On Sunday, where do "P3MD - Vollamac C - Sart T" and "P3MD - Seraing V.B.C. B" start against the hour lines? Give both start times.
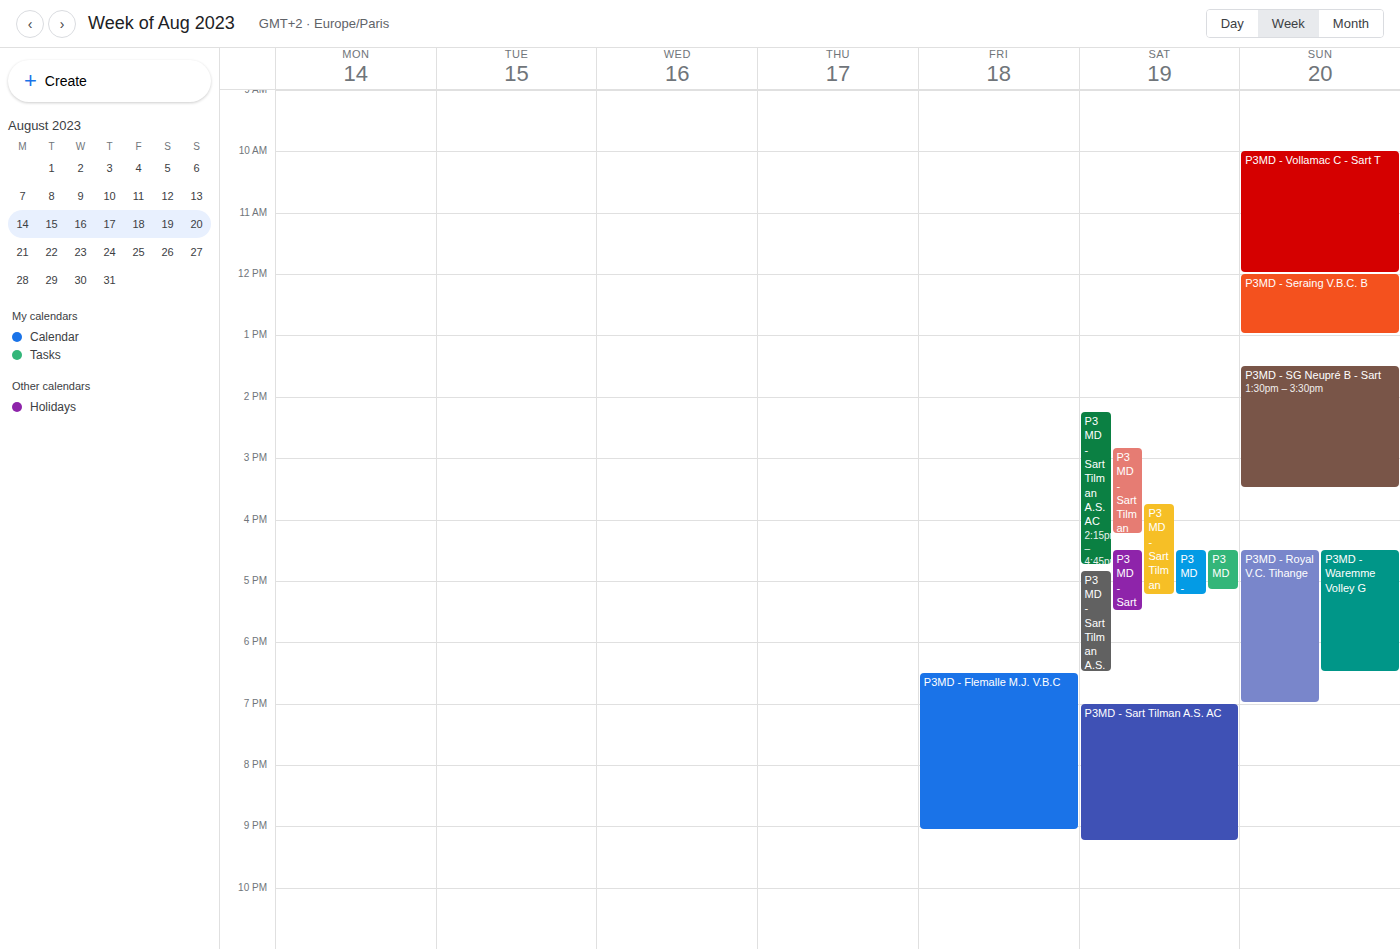
"P3MD - Vollamac C - Sart T": 10:00 AM, exactly on the 10 AM line. "P3MD - Seraing V.B.C. B": 12:00 PM, exactly on the 12 PM line.